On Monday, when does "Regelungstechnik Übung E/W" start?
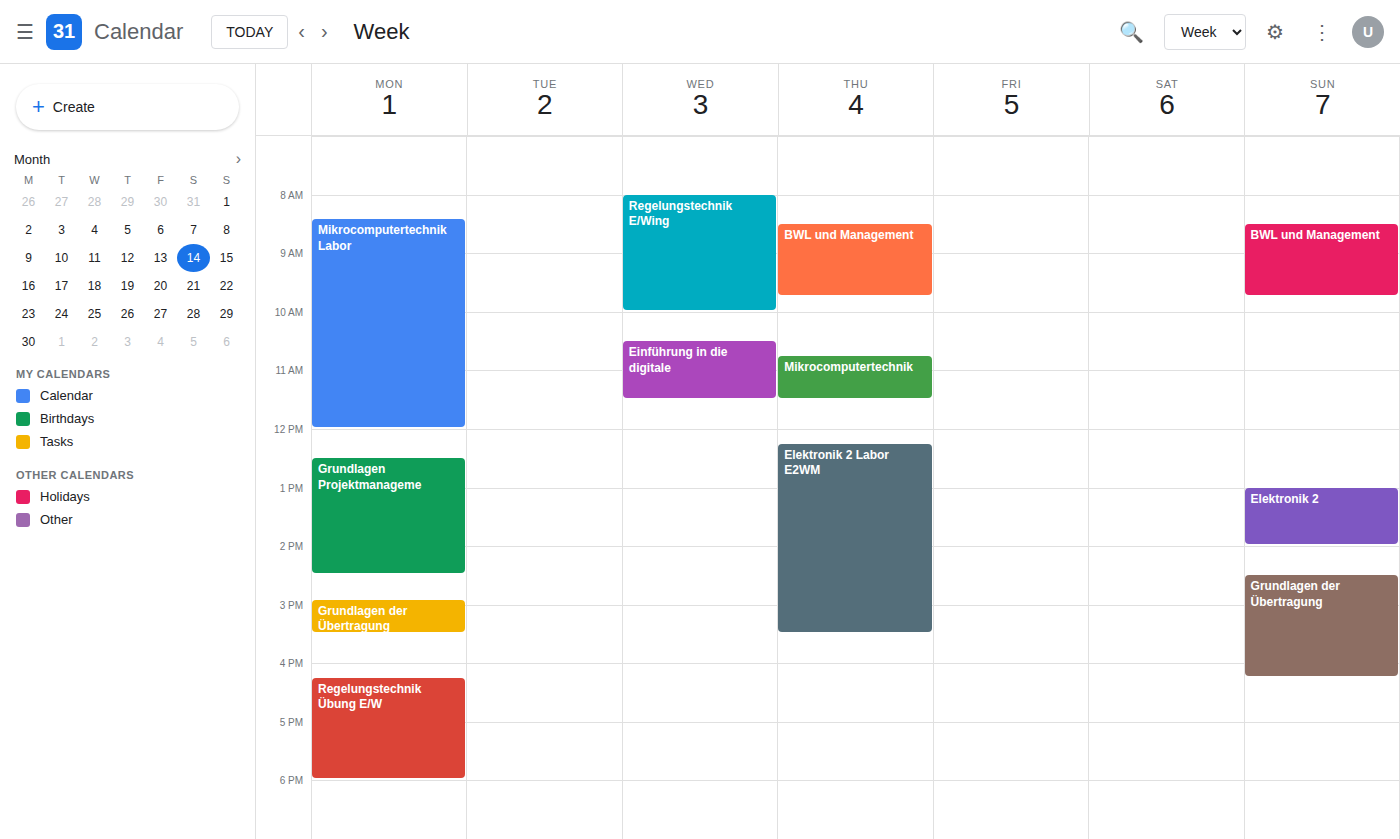
4:15 PM